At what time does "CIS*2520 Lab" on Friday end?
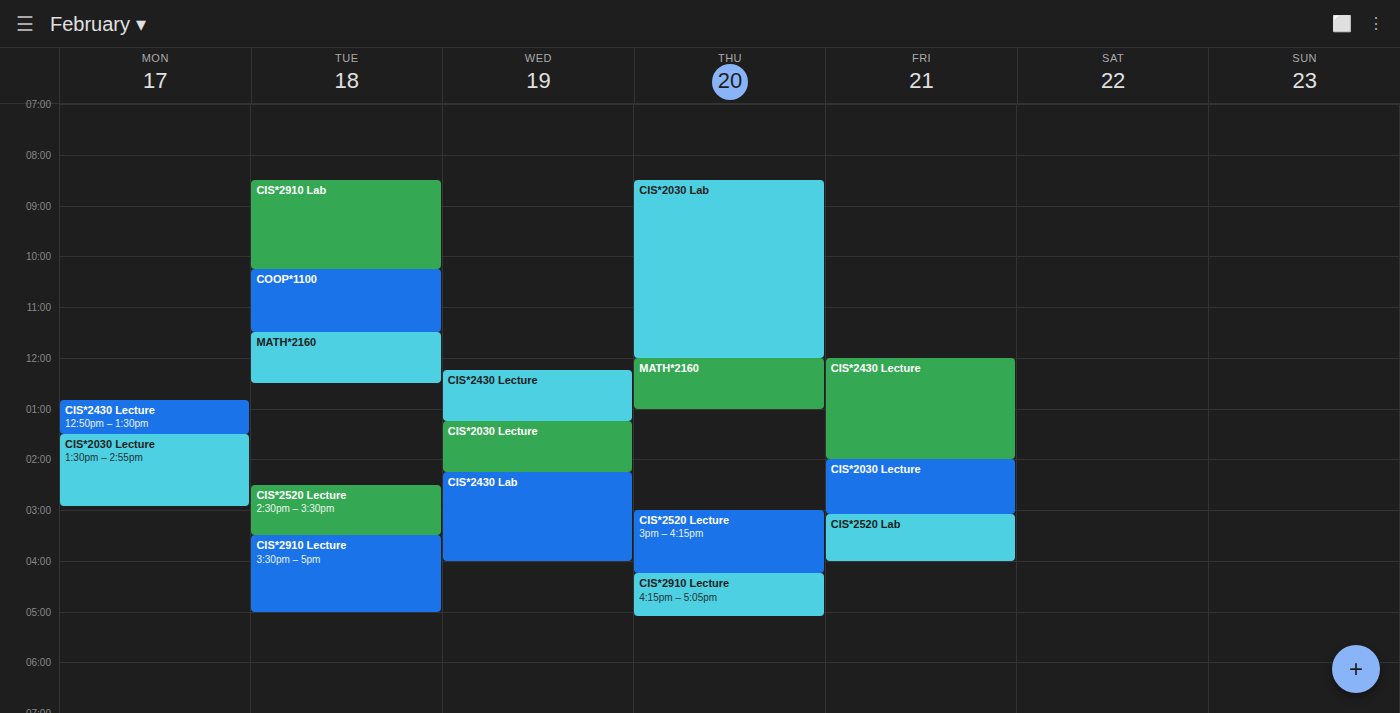
4:00 PM